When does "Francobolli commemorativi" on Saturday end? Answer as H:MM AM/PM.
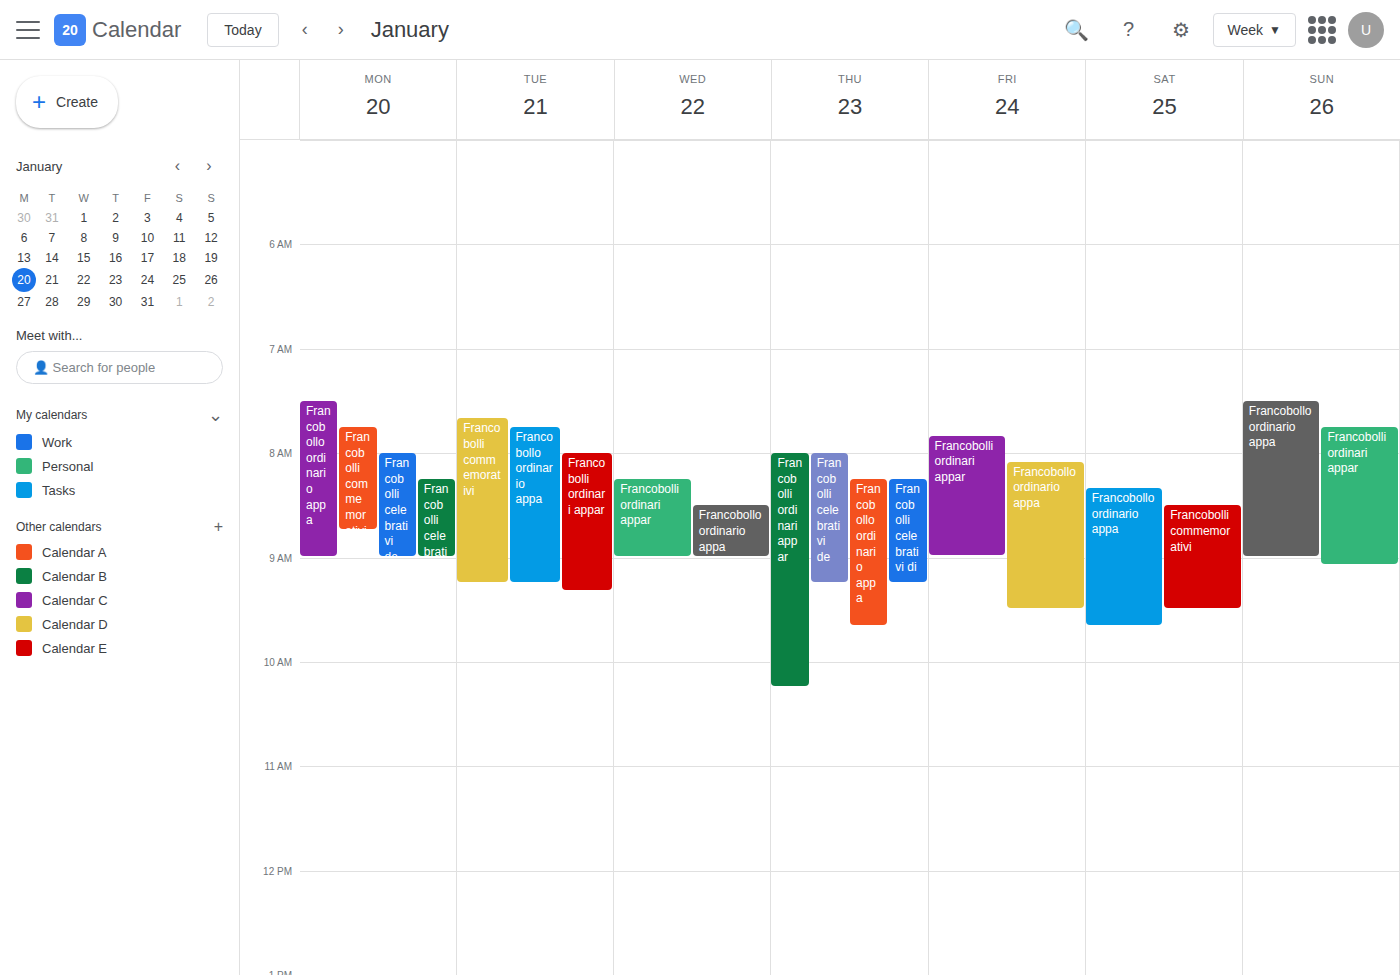
9:30 AM